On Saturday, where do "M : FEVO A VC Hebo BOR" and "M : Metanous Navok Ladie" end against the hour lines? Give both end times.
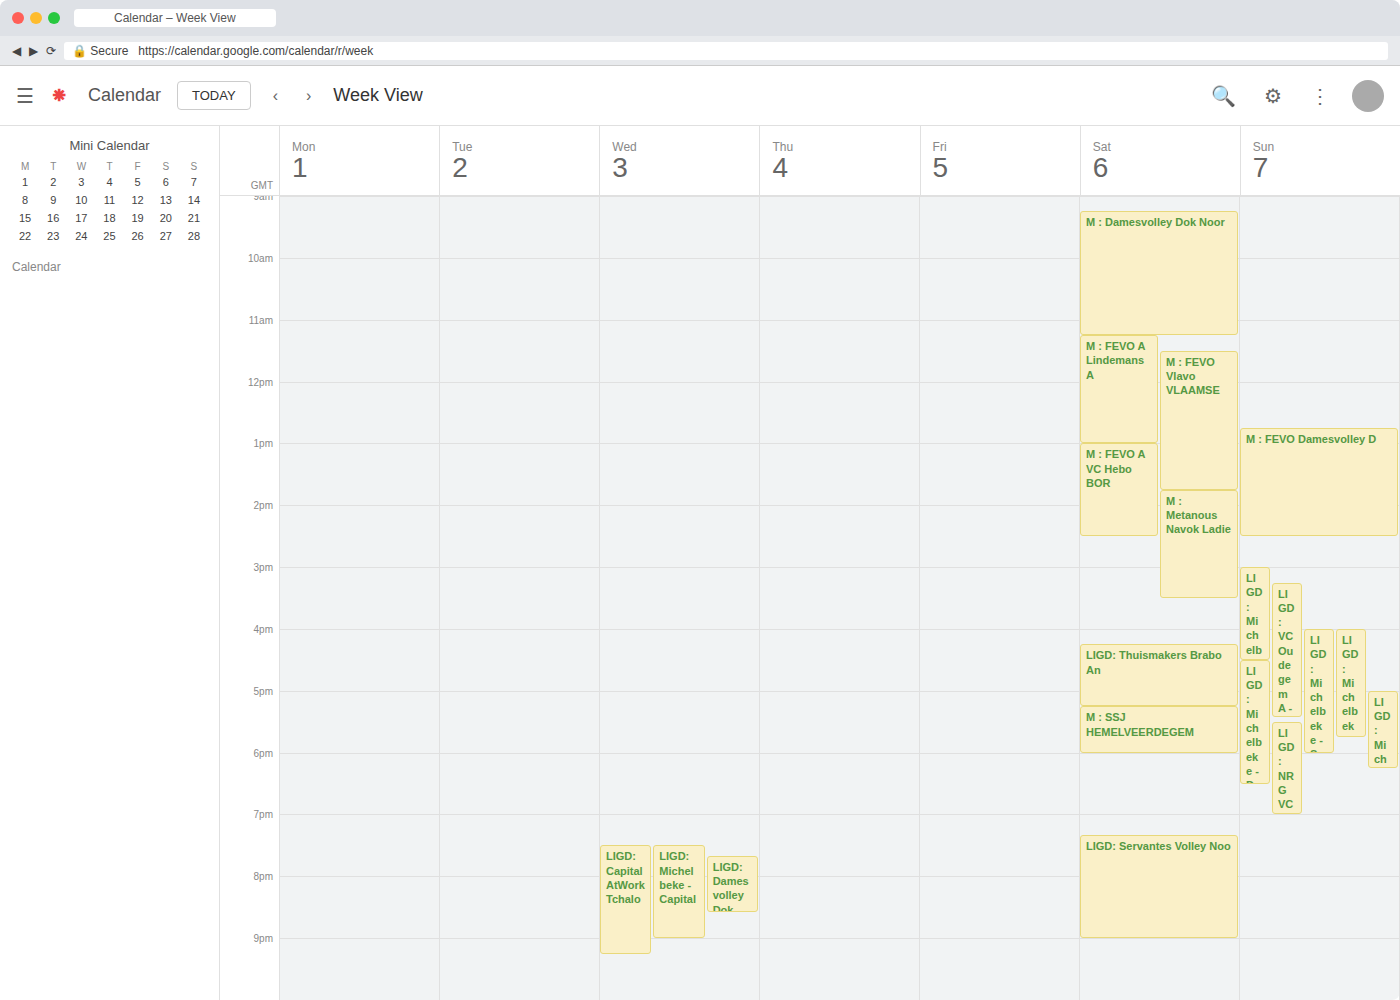
"M : FEVO A VC Hebo BOR": 2:30 PM, halfway between the 2 PM and 3 PM lines. "M : Metanous Navok Ladie": 3:30 PM, halfway between the 3 PM and 4 PM lines.